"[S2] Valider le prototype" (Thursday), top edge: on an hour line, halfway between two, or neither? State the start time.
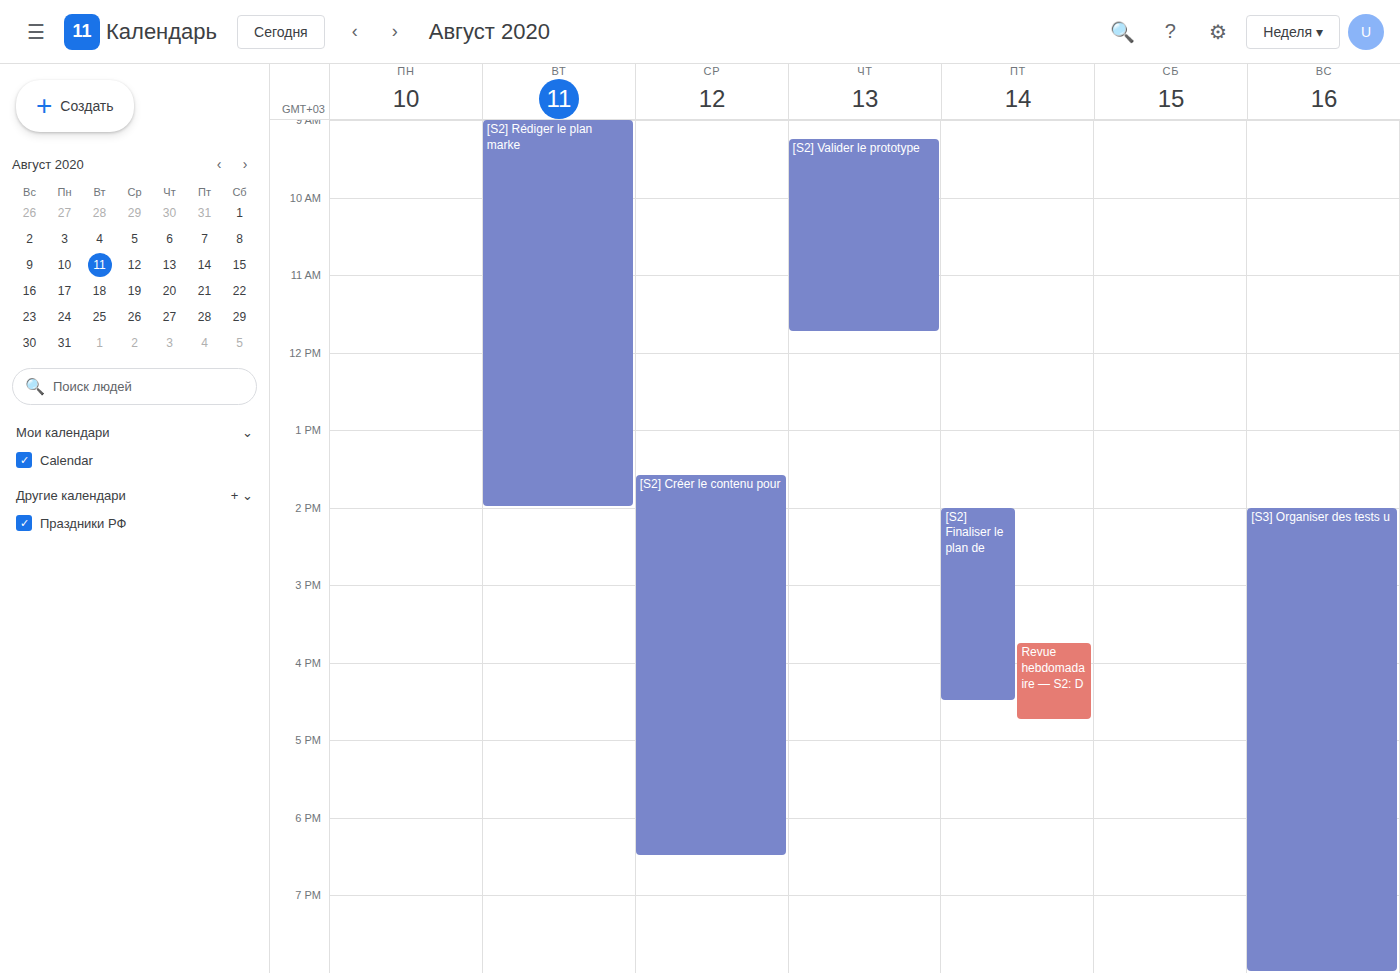
9:15 AM -- neither: a quarter of the way from the 9 AM line to the 10 AM line.